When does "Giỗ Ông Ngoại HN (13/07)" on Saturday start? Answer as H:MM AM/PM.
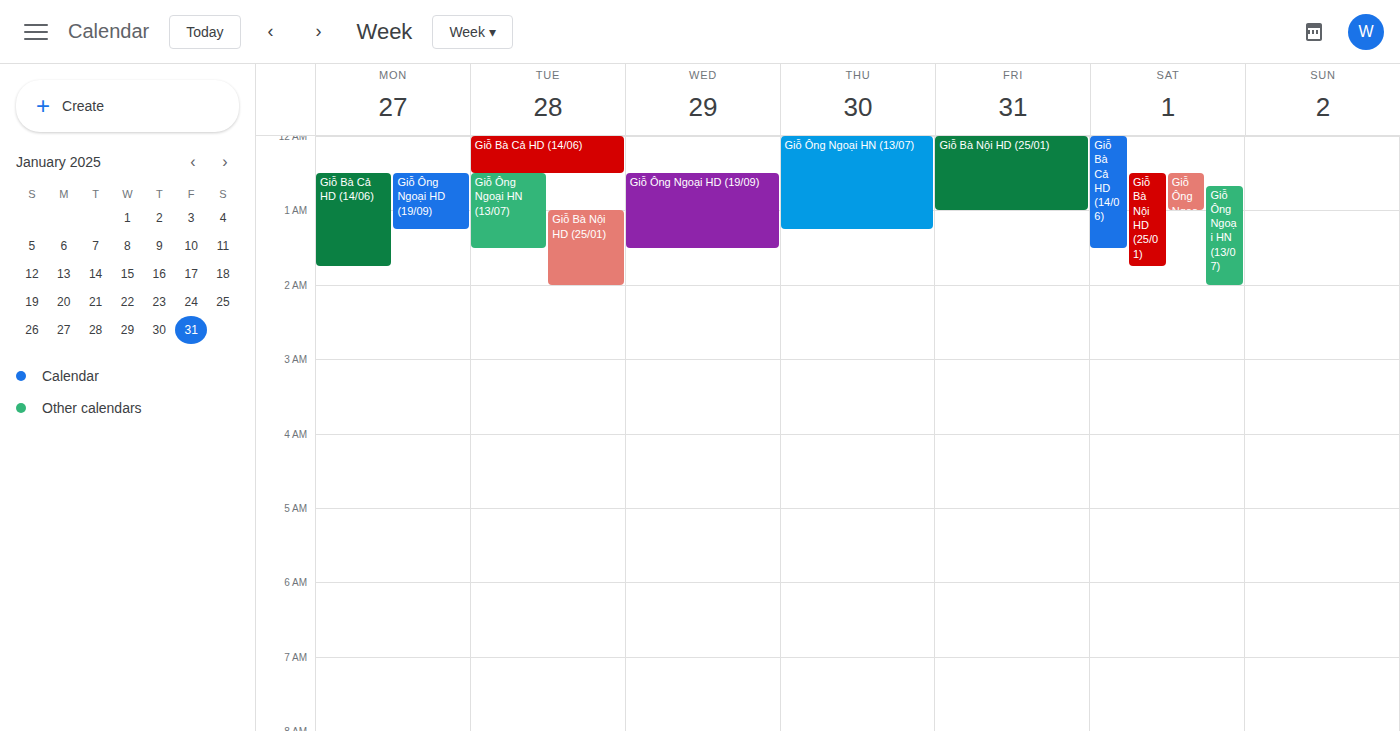
12:40 AM